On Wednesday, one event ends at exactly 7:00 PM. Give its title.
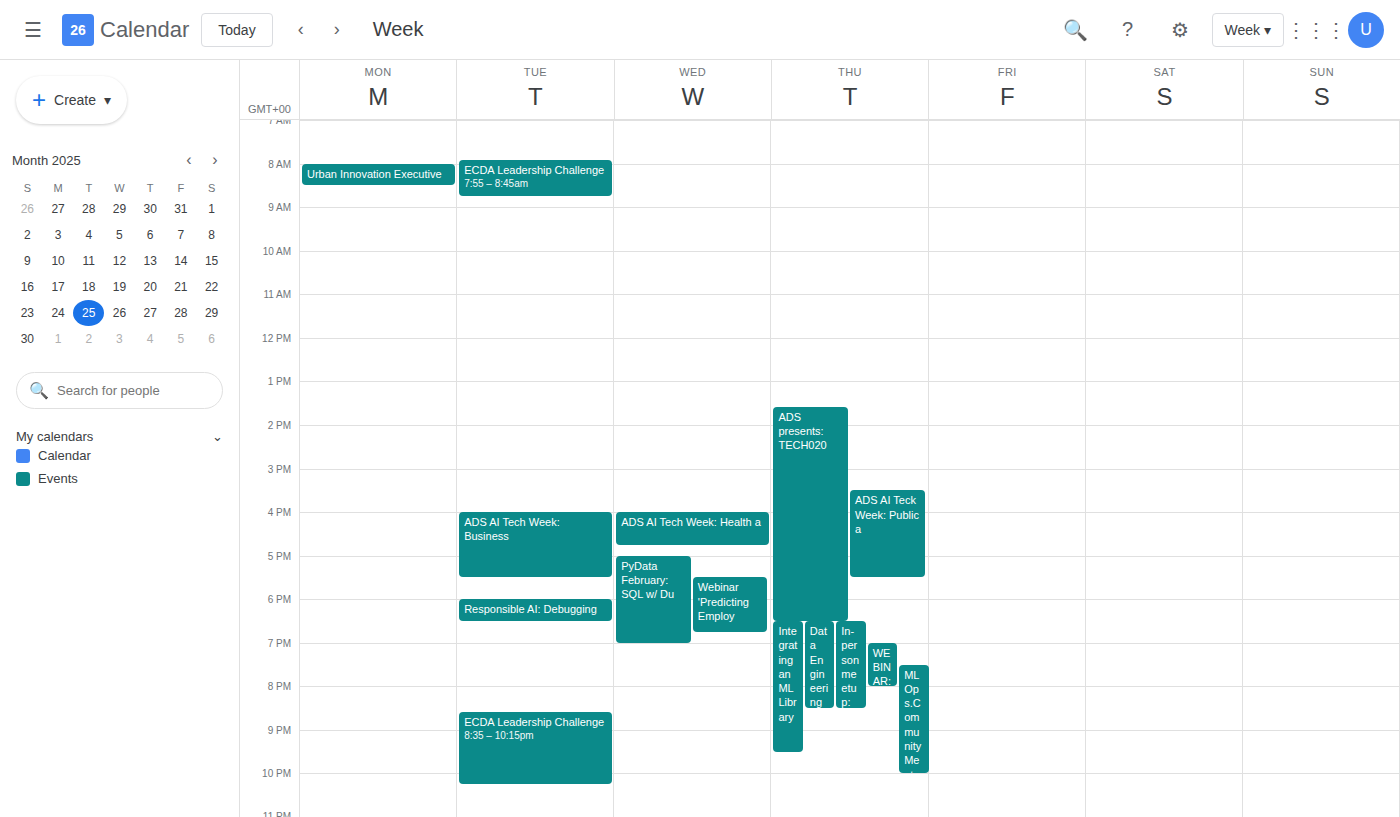
"PyData February: SQL w/ Du"